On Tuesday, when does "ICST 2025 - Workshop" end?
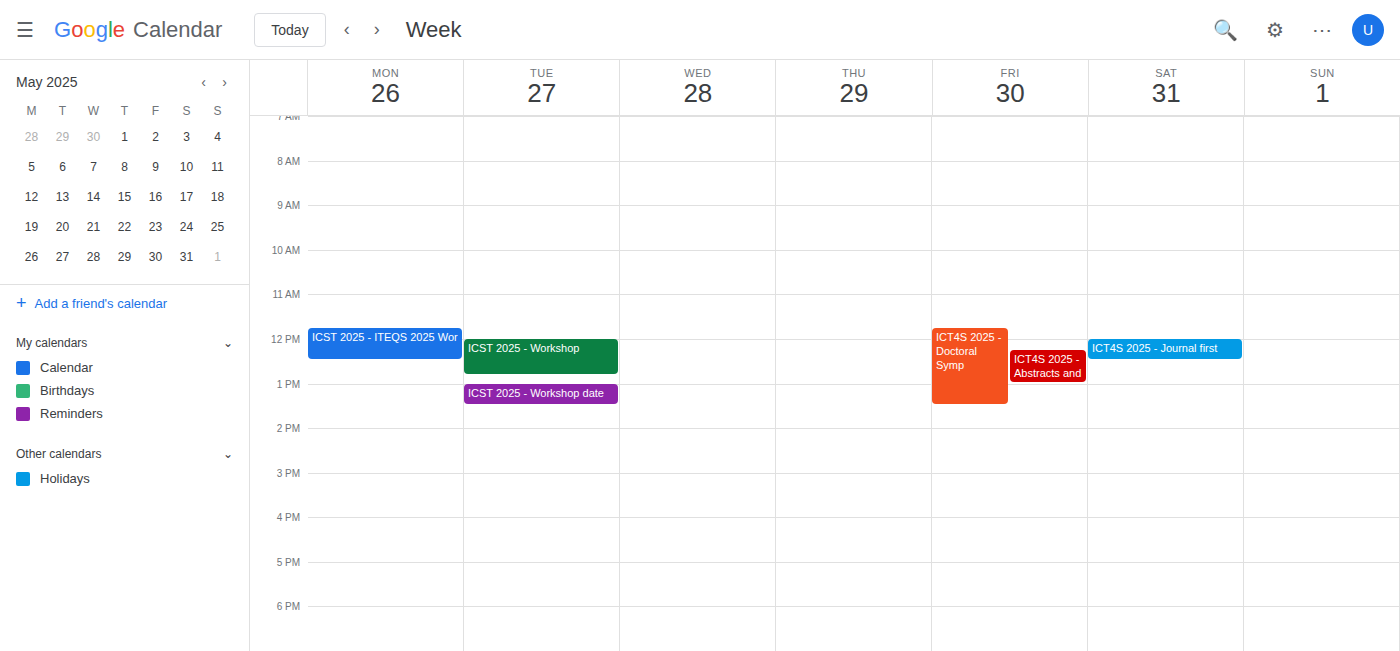
12:50 PM